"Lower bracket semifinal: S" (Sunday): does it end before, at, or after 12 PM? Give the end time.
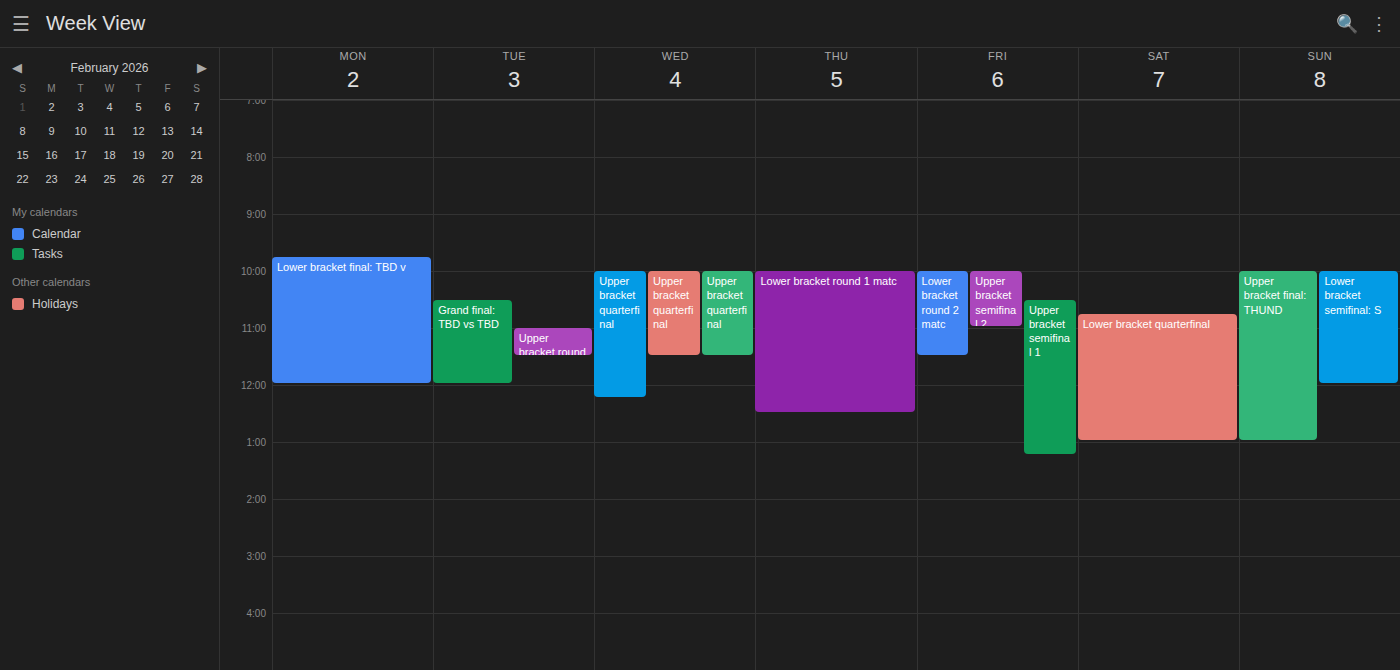
12:00 PM -- exactly at 12 PM, on the 12 PM line.